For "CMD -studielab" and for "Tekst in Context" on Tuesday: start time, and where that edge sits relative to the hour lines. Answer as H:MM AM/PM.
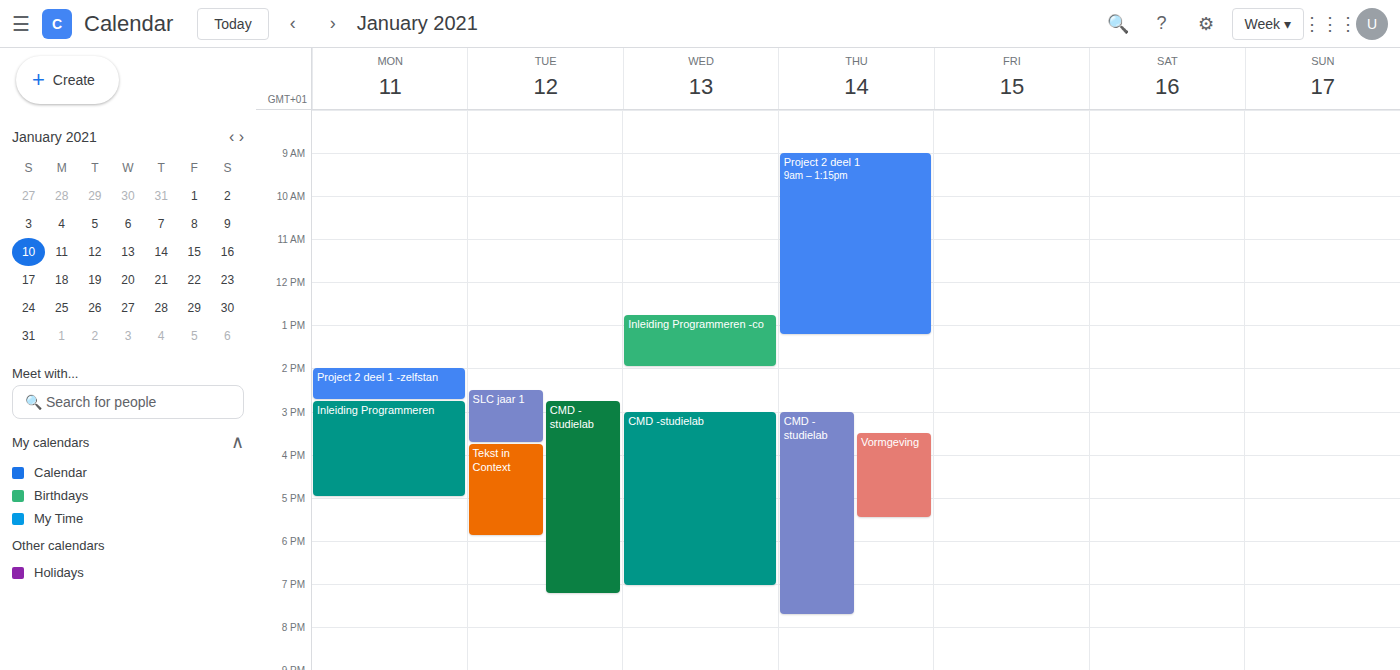
"CMD -studielab": 2:45 PM, neither: three quarters of the way from the 2 PM line to the 3 PM line. "Tekst in Context": 3:45 PM, neither: three quarters of the way from the 3 PM line to the 4 PM line.